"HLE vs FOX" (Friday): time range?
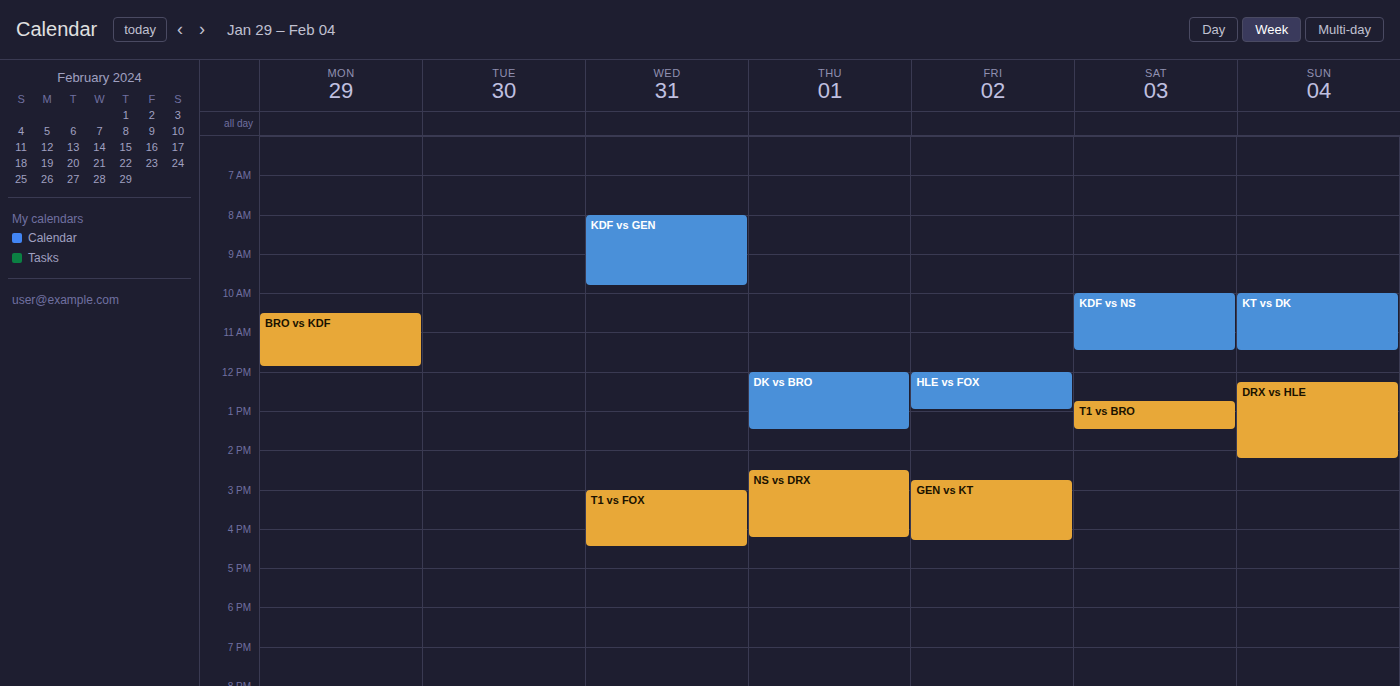
12:00 PM to 1:00 PM